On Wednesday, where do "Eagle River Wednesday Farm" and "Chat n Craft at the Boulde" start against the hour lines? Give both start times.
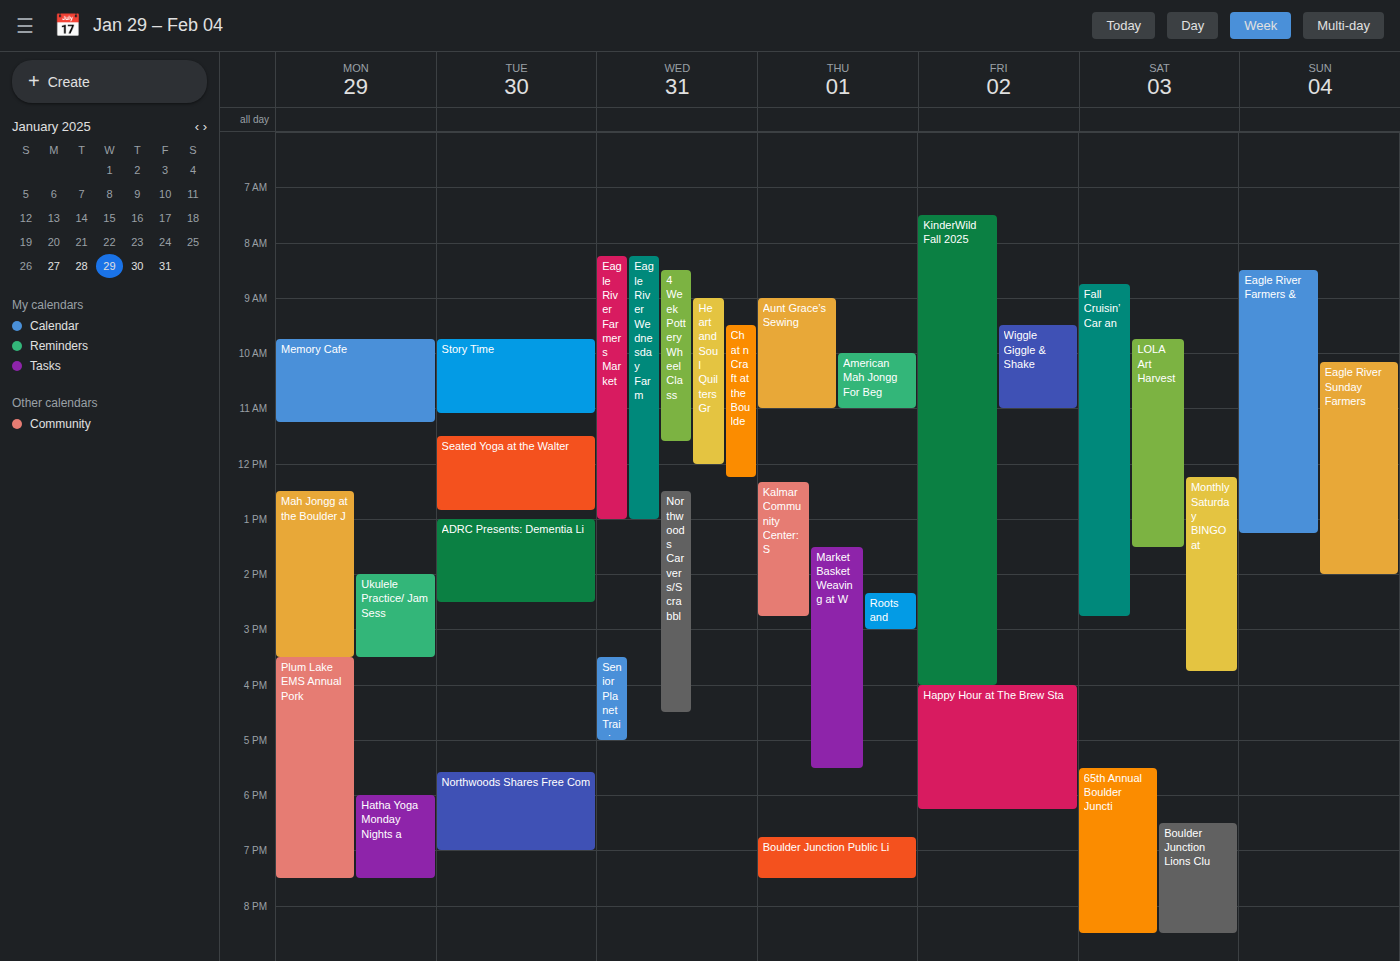
"Eagle River Wednesday Farm": 8:15 AM, neither: a quarter of the way from the 8 AM line to the 9 AM line. "Chat n Craft at the Boulde": 9:30 AM, halfway between the 9 AM and 10 AM lines.